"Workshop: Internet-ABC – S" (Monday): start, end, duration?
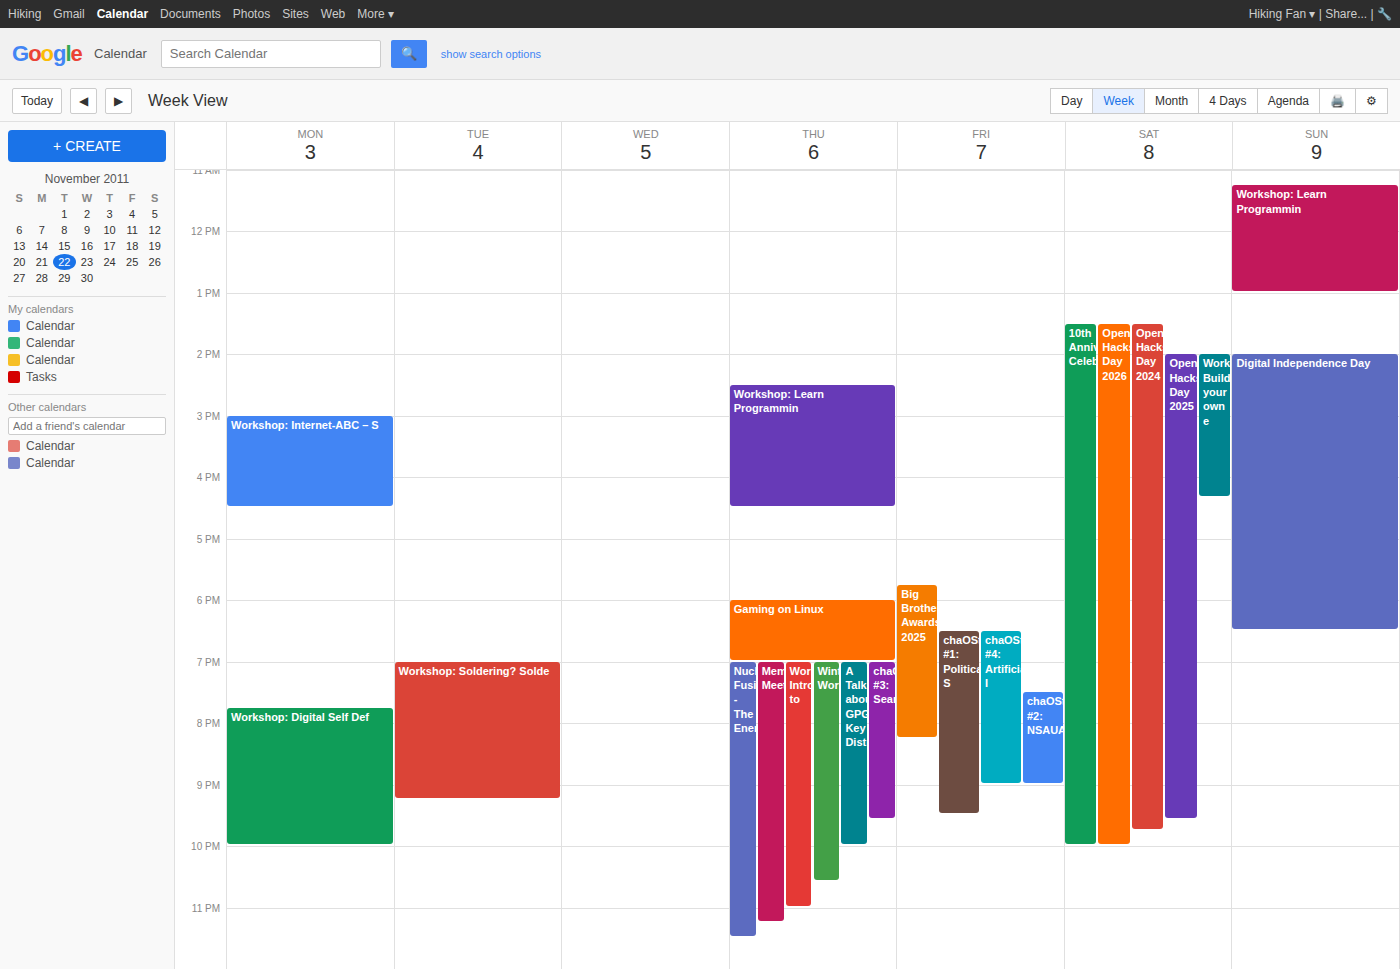
3:00 PM to 4:30 PM, 1 hour 30 minutes